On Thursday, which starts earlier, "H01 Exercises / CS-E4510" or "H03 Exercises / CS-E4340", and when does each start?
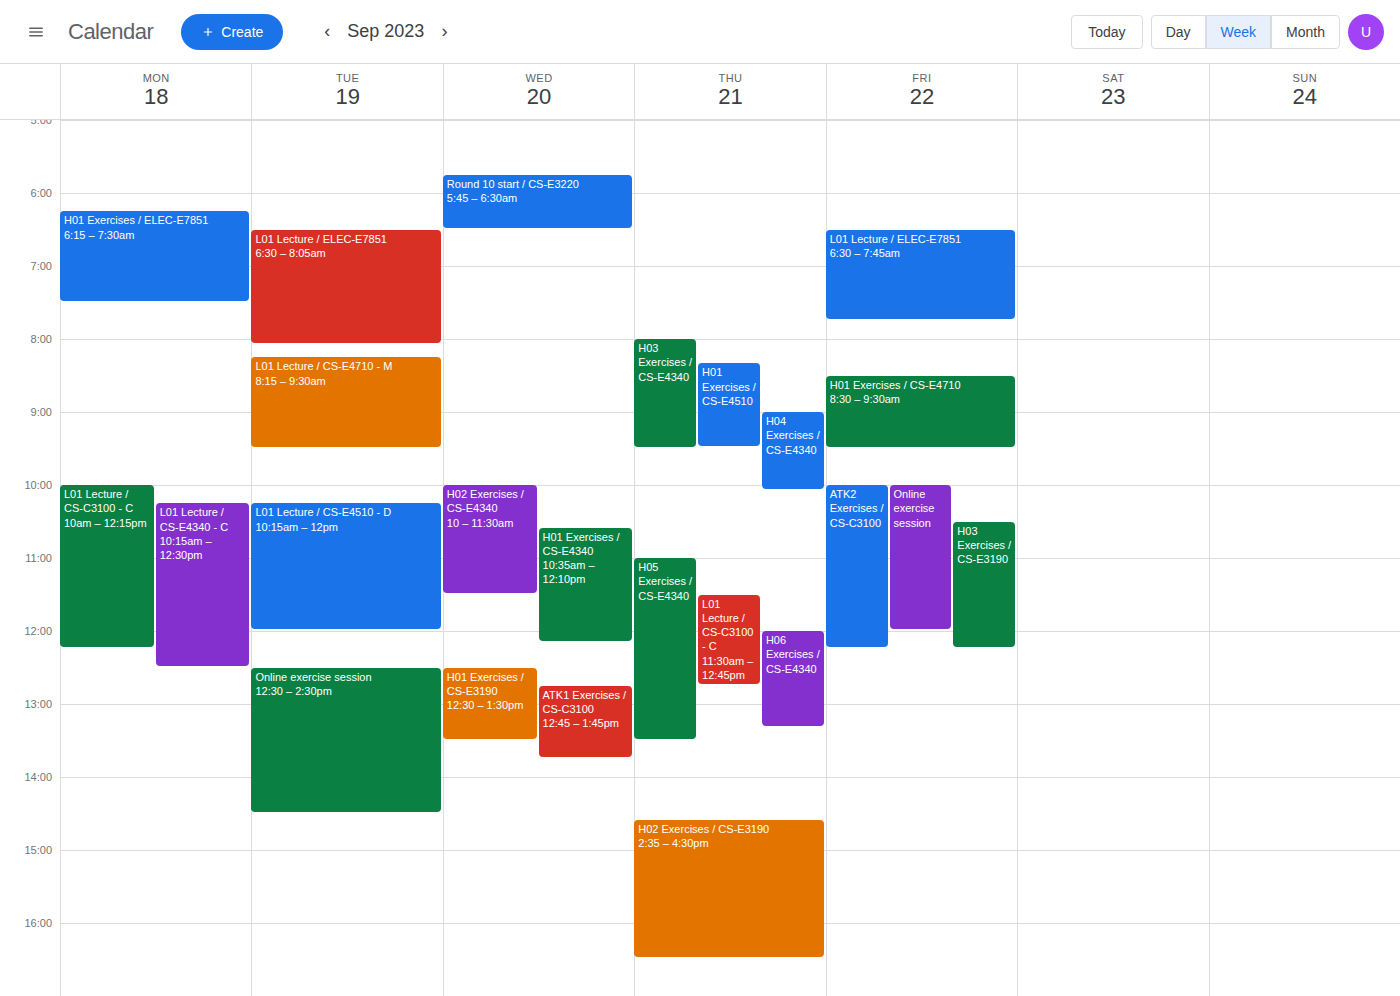
"H03 Exercises / CS-E4340" 8:00 AM; "H01 Exercises / CS-E4510" 8:20 AM.